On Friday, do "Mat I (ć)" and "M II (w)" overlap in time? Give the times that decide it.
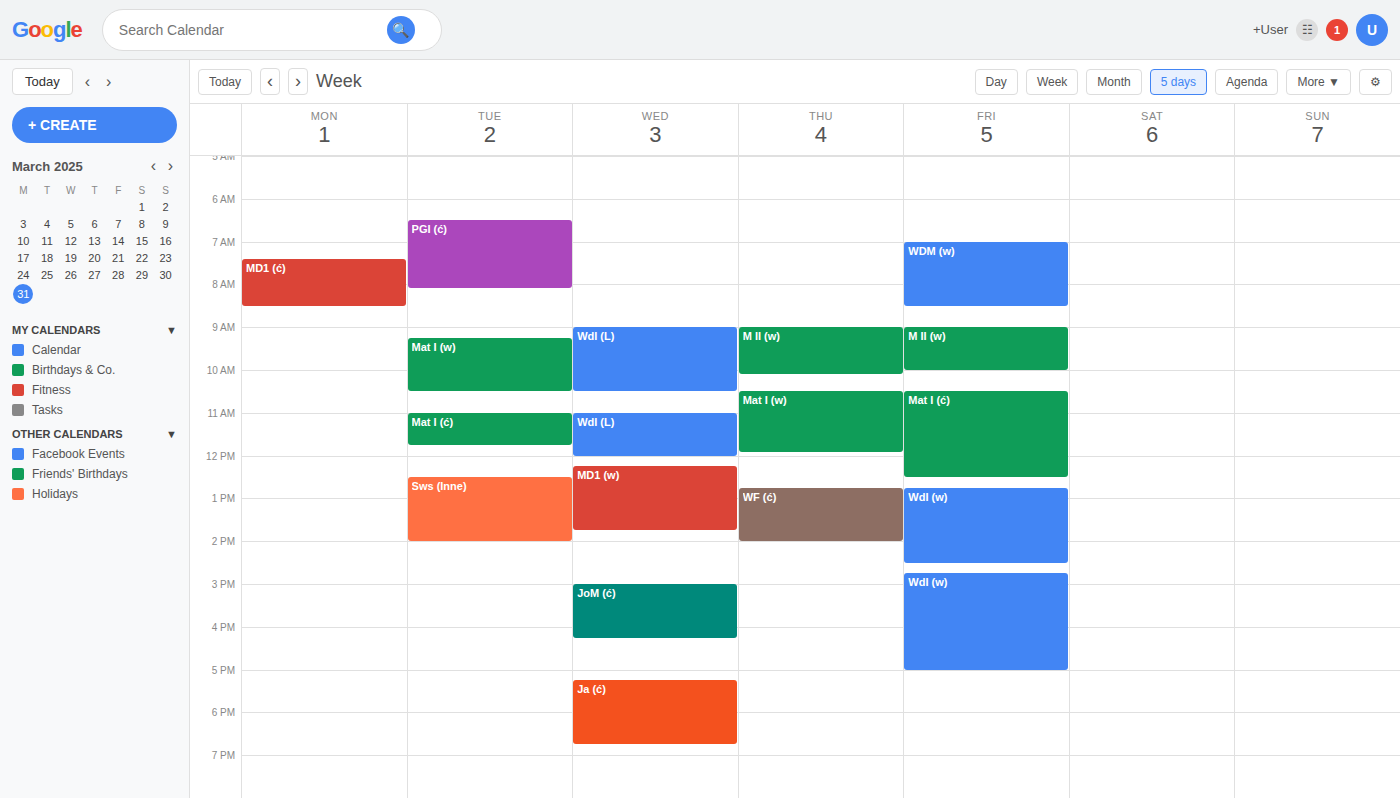
"M II (w)" ends at 10:00 AM and "Mat I (ć)" starts at 10:30 AM -- no overlap.